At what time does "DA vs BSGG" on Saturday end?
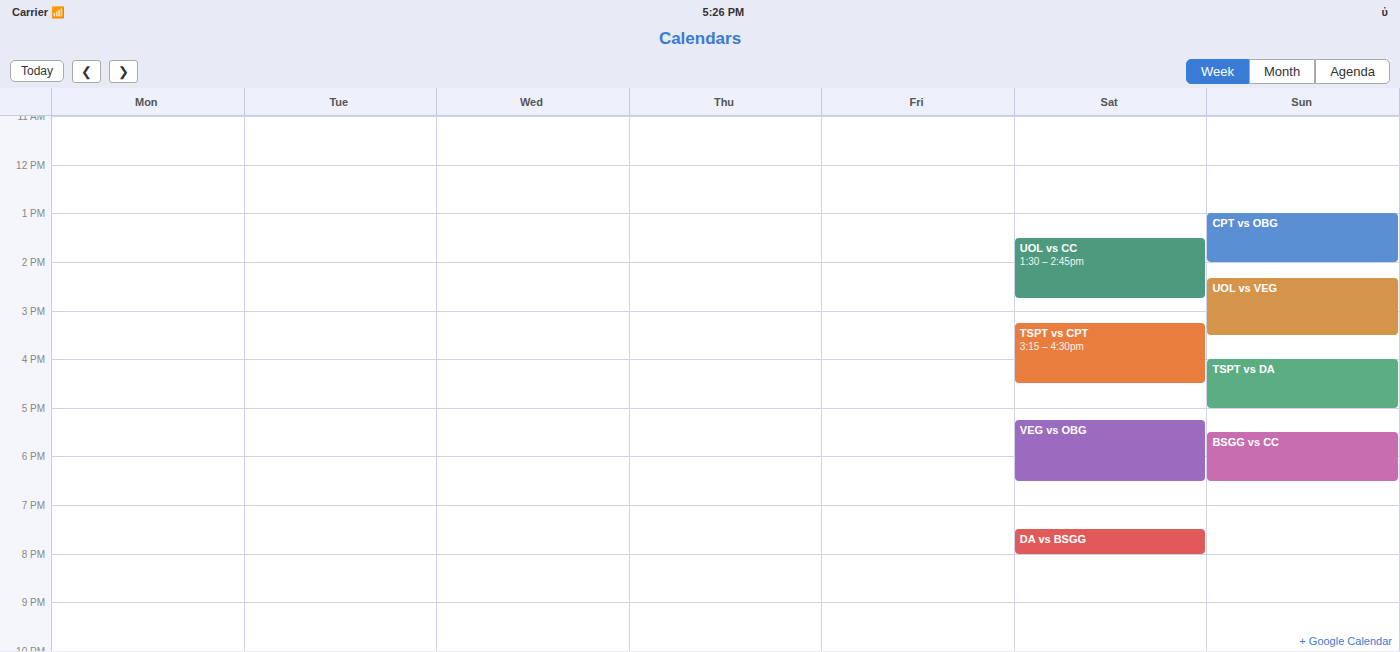
8:00 PM